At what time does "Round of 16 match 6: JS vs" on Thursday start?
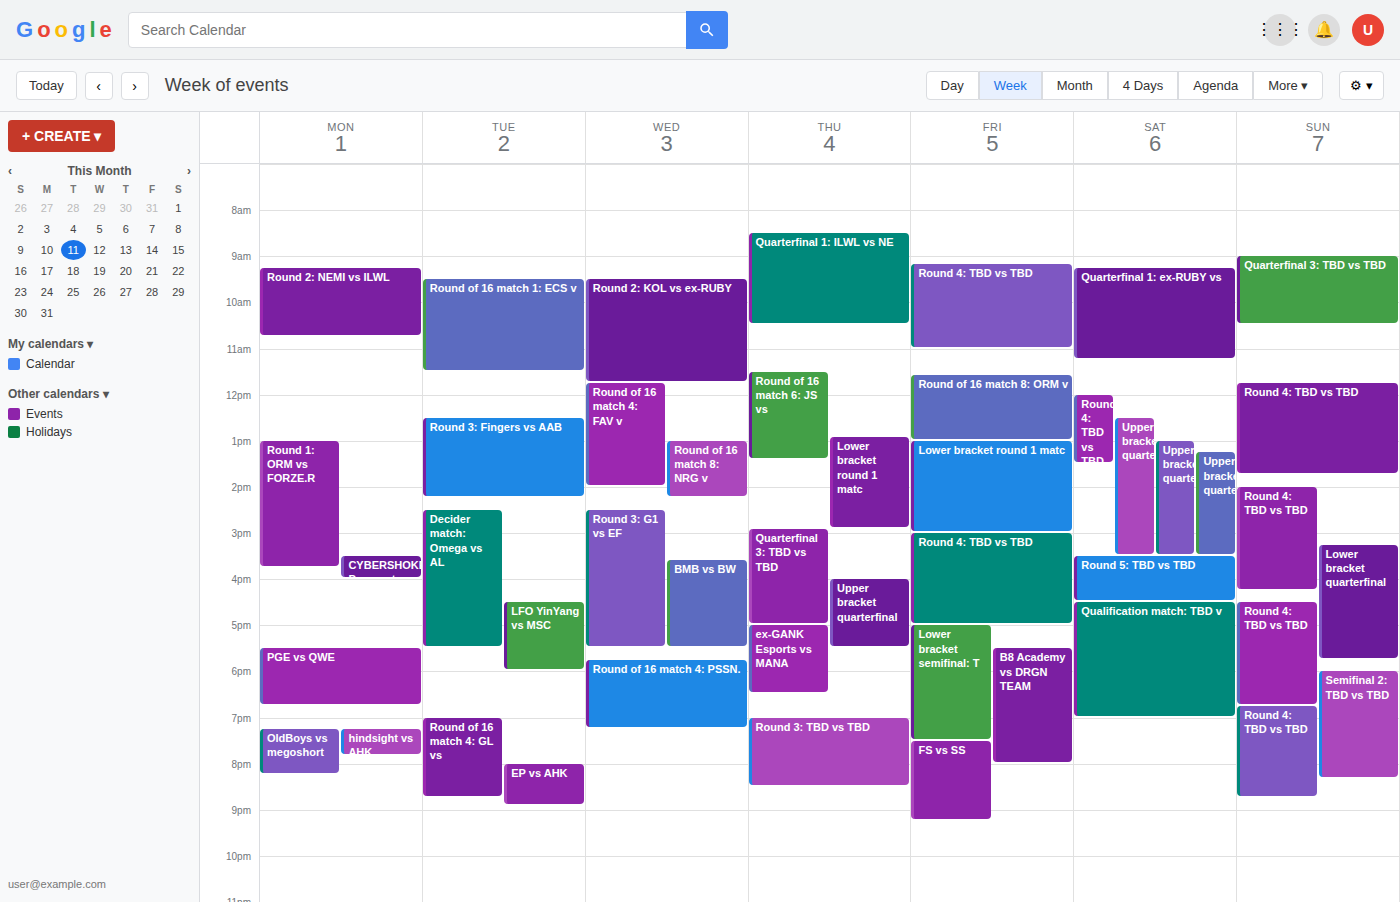
11:30 AM